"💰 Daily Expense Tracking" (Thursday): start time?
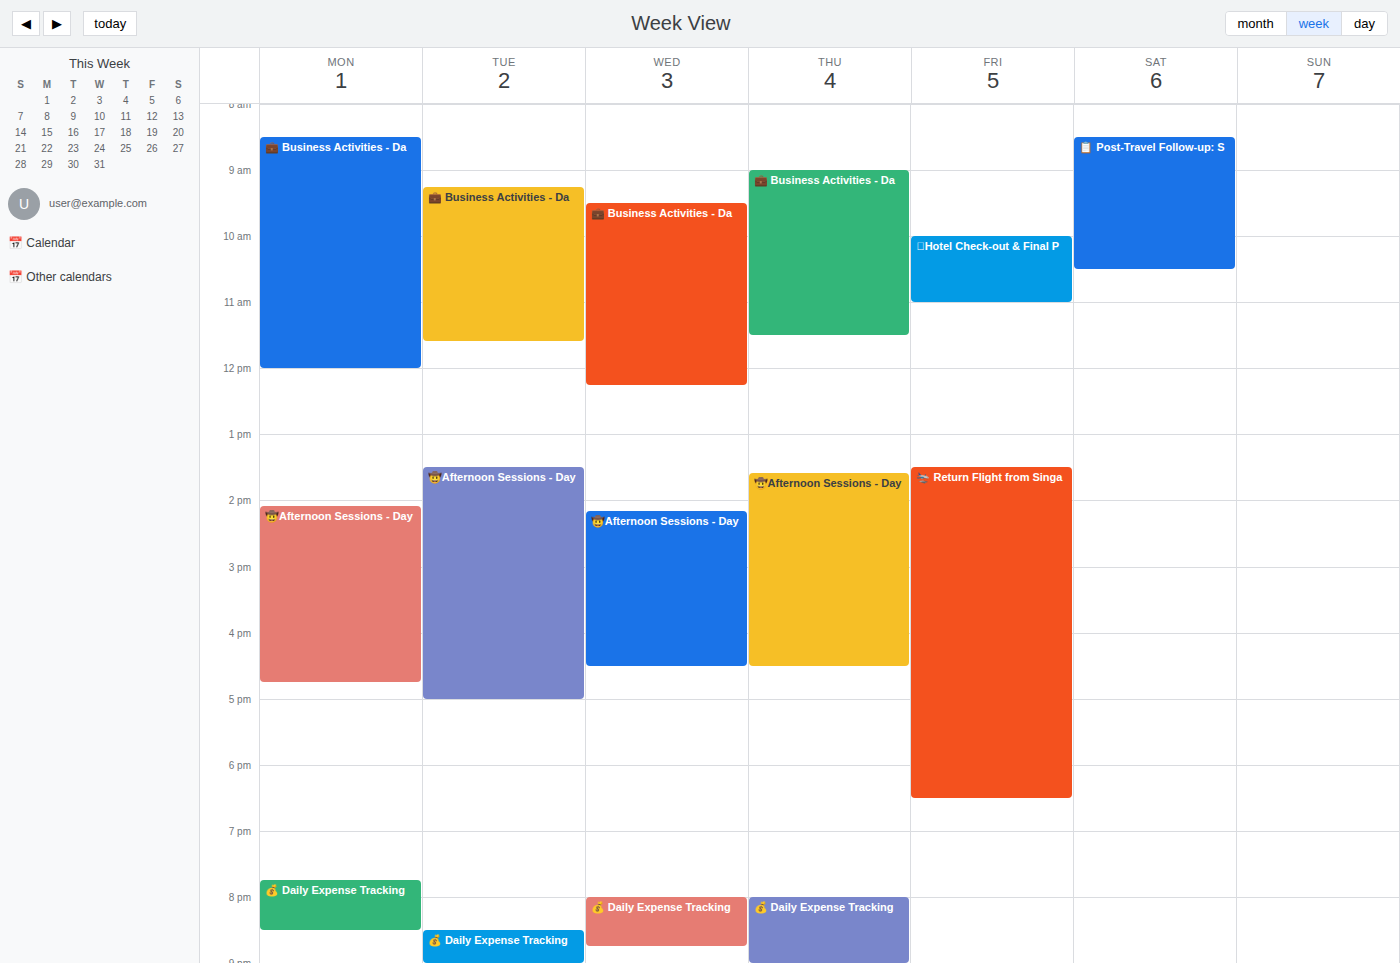
8:00 PM